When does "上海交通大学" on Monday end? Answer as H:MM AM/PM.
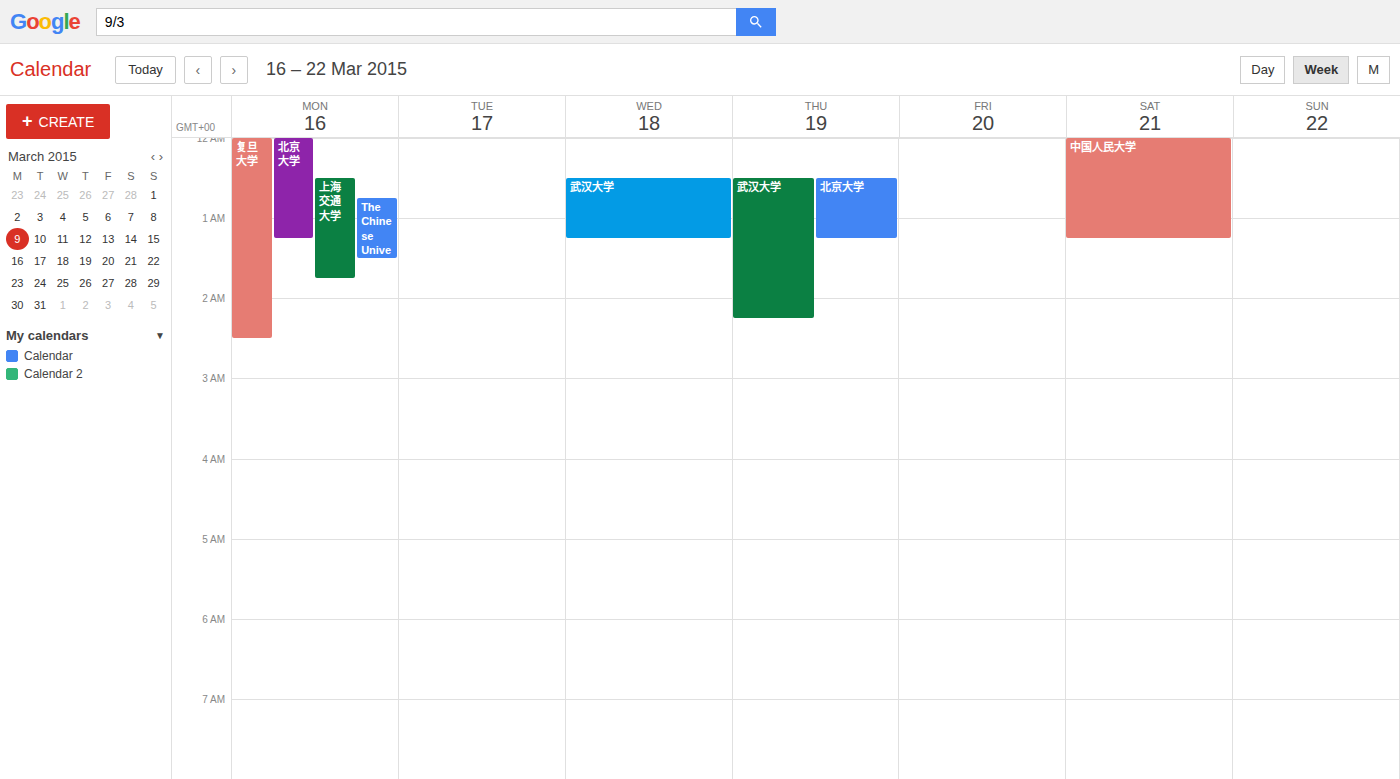
1:45 AM